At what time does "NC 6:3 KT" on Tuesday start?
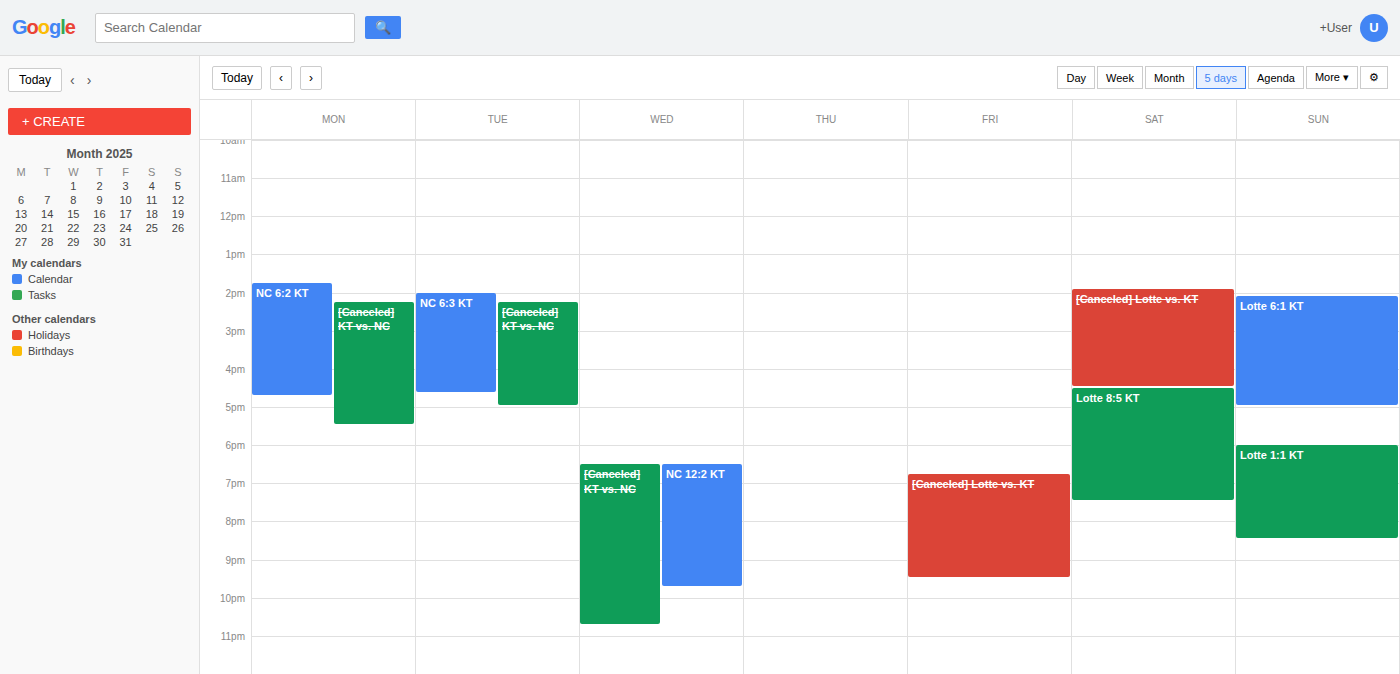
2:00 PM